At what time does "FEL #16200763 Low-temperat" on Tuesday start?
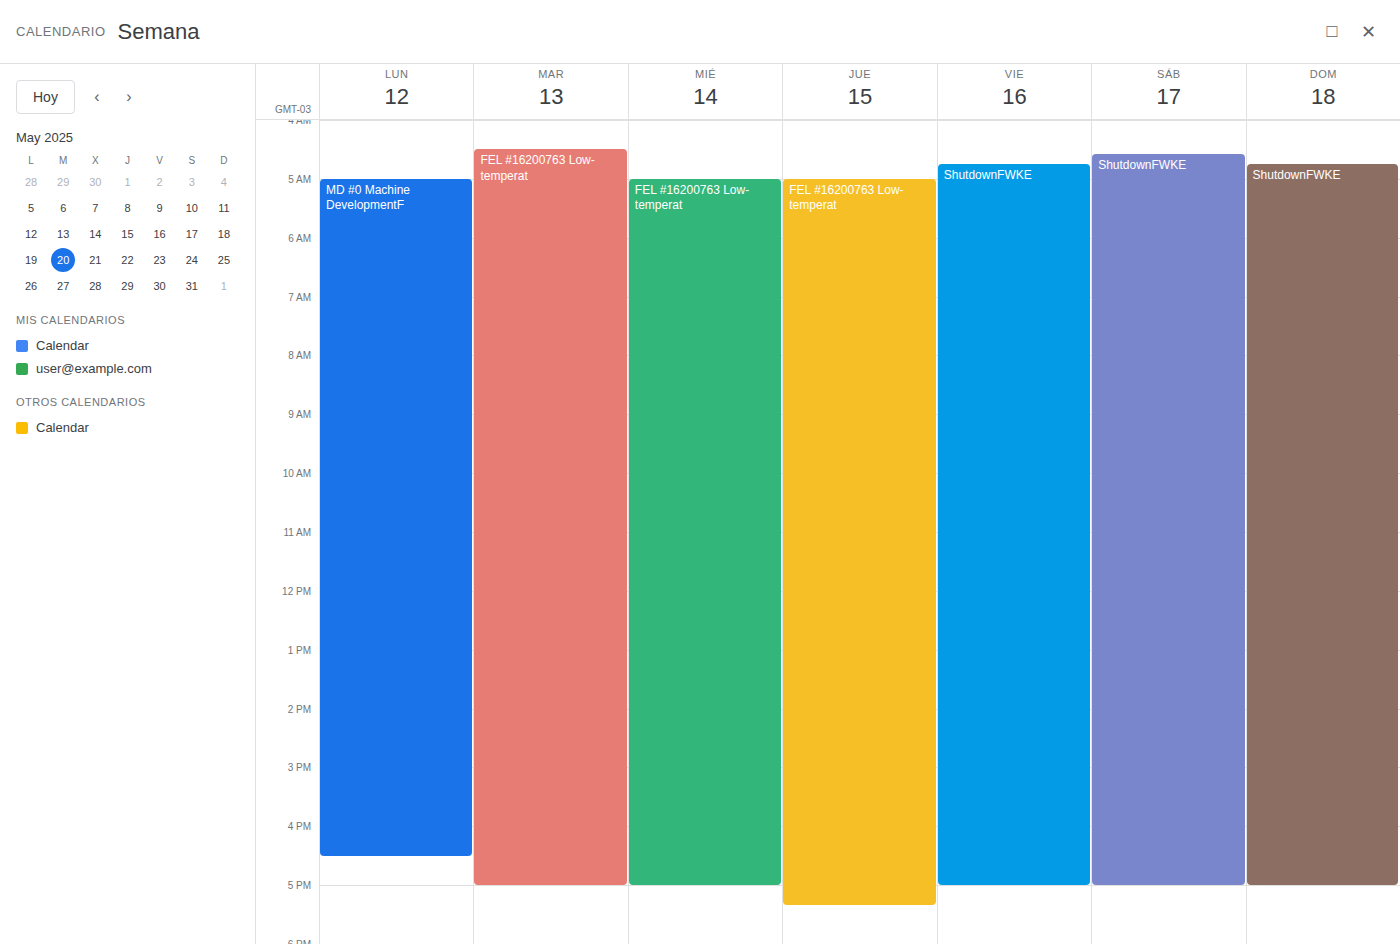
4:30 AM